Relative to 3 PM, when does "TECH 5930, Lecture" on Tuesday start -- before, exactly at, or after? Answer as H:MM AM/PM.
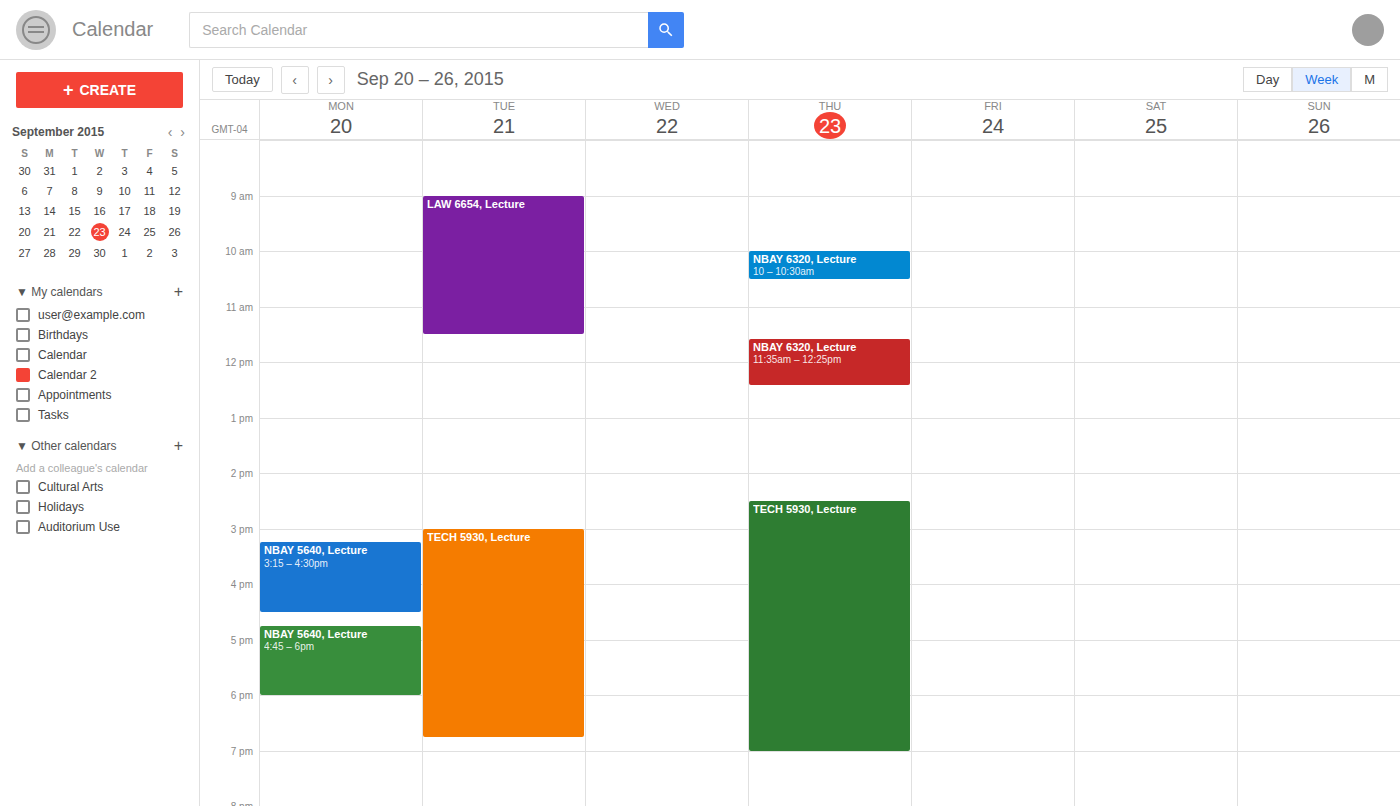
3:00 PM -- exactly at 3 PM, on the 3 PM line.